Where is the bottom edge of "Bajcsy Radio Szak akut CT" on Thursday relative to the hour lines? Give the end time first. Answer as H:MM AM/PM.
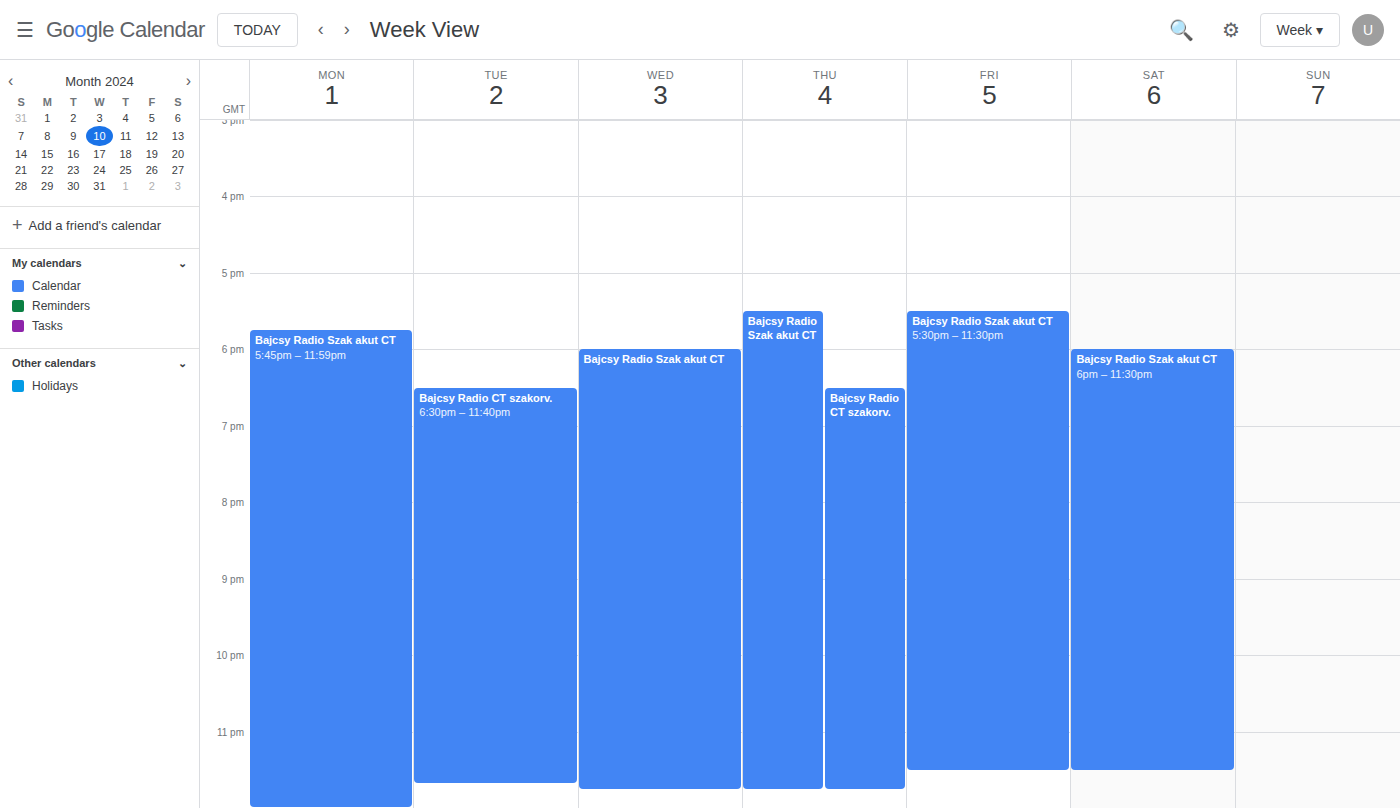
11:45 PM -- neither: three quarters of the way from the 11 PM line to the 12 AM line.